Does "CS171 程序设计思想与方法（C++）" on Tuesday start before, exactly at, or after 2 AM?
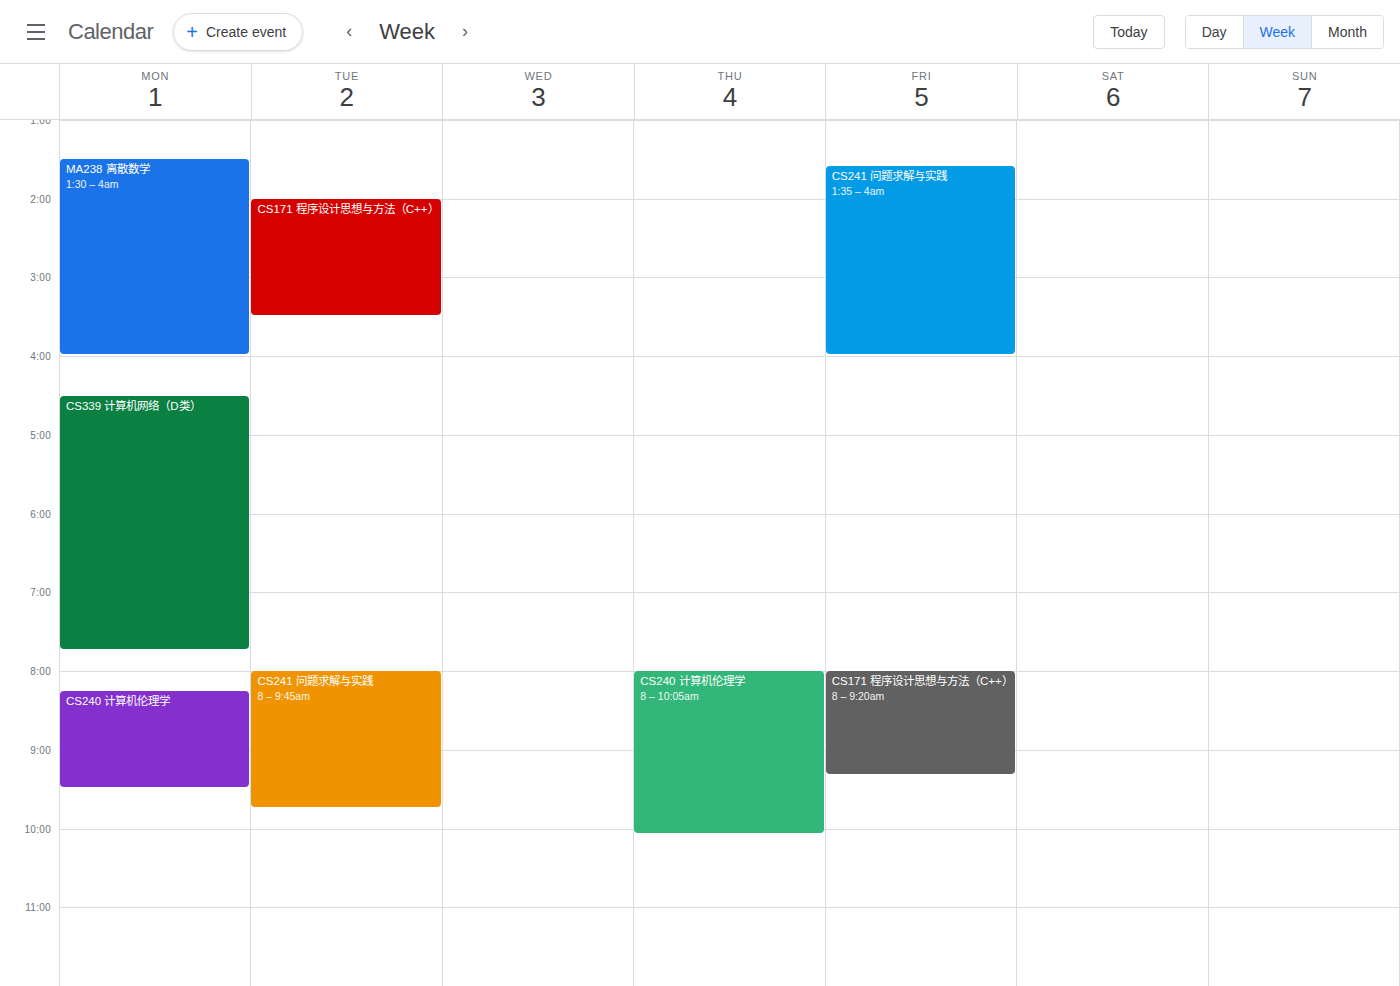
2:00 AM -- exactly at 2 AM, on the 2 AM line.